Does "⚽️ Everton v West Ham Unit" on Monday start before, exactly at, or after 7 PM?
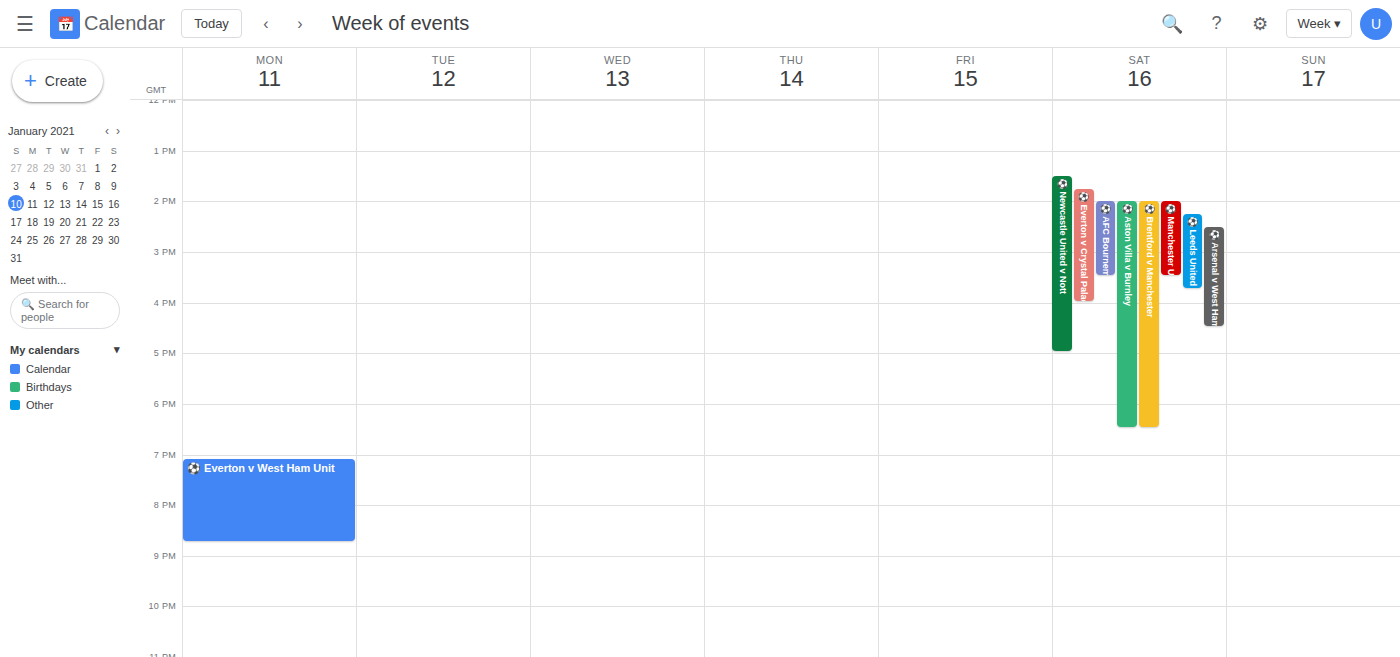
7:05 PM -- after 7 PM, 5 minutes below the 7 PM line.